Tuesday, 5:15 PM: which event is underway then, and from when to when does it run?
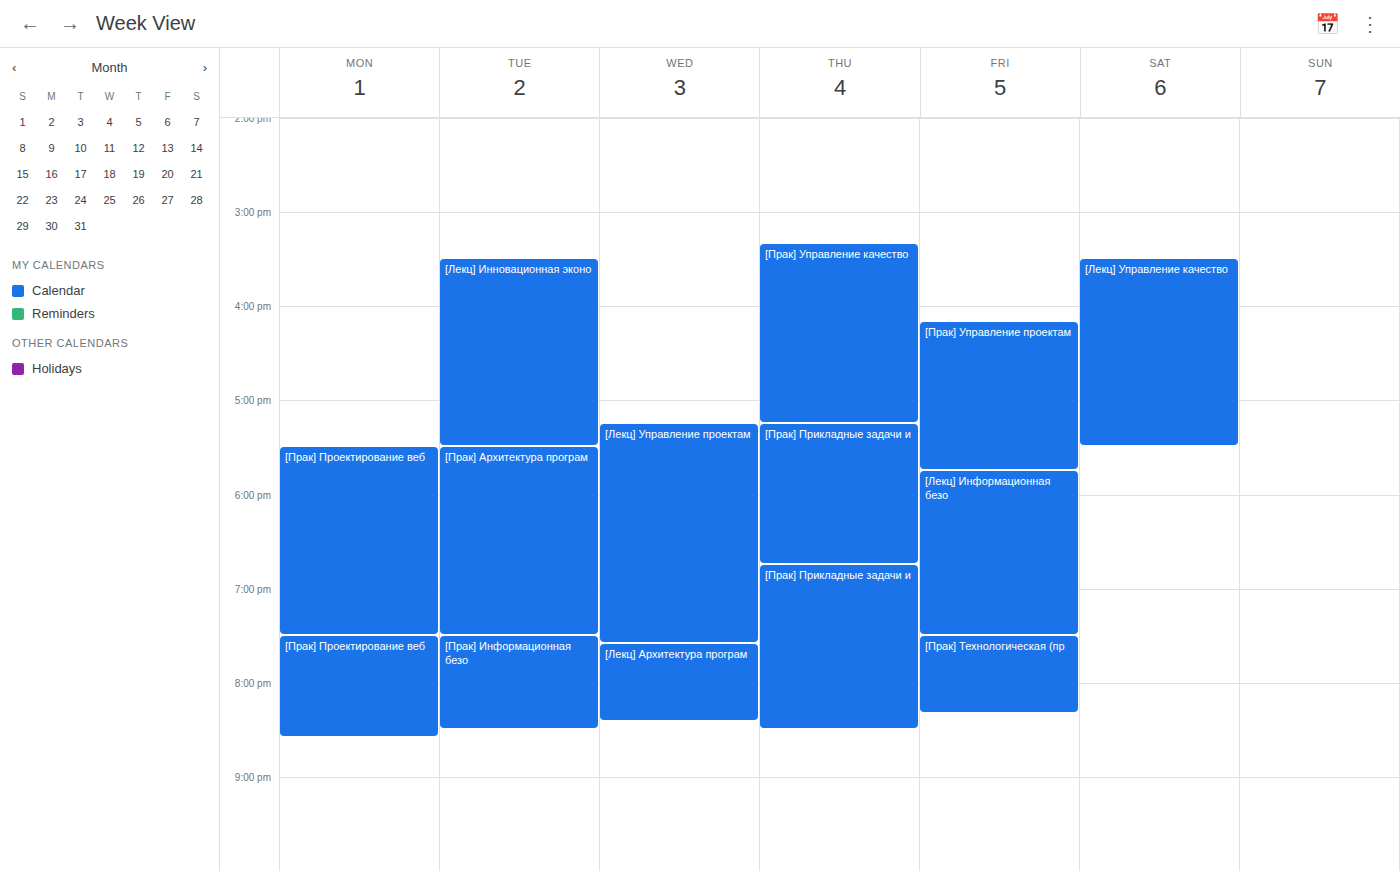
"[Лекц] Инновационная эконо", 3:30 PM to 5:30 PM